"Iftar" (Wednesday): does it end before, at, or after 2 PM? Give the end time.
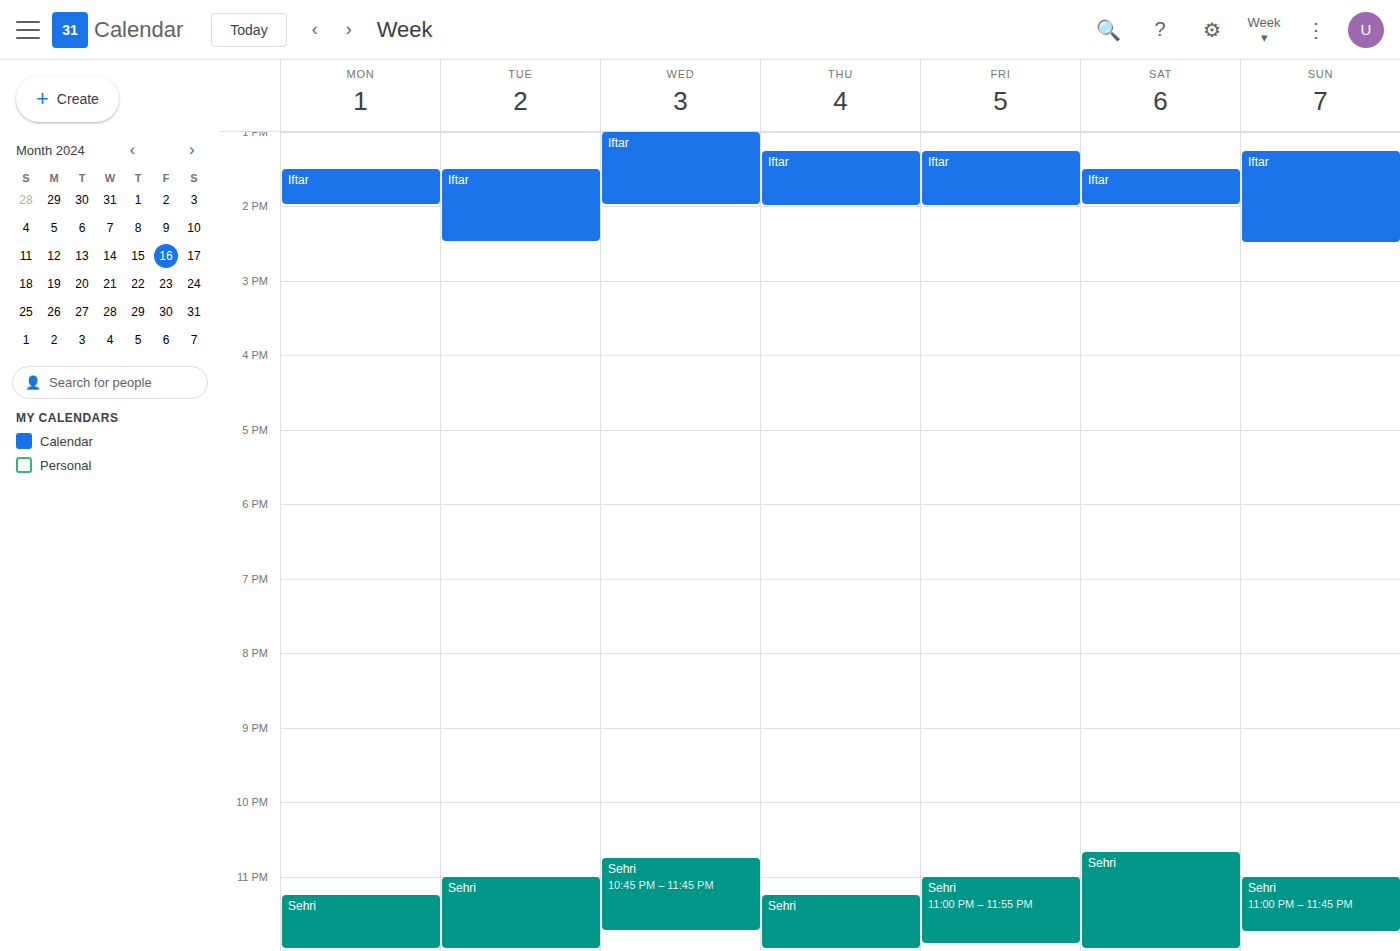
2:00 PM -- exactly at 2 PM, on the 2 PM line.